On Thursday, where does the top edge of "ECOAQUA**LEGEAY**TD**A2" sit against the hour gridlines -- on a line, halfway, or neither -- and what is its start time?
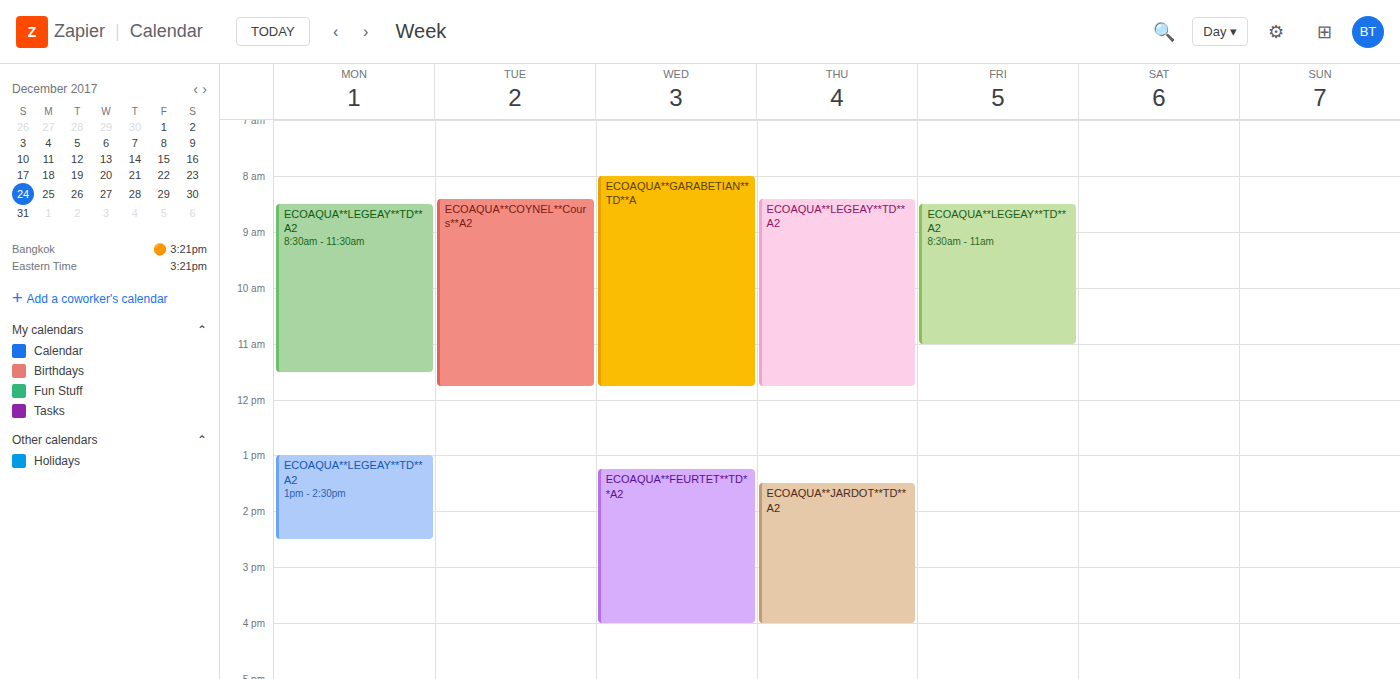
8:25 AM -- neither: 25 minutes below the 8 AM line and 35 minutes above the 9 AM line.